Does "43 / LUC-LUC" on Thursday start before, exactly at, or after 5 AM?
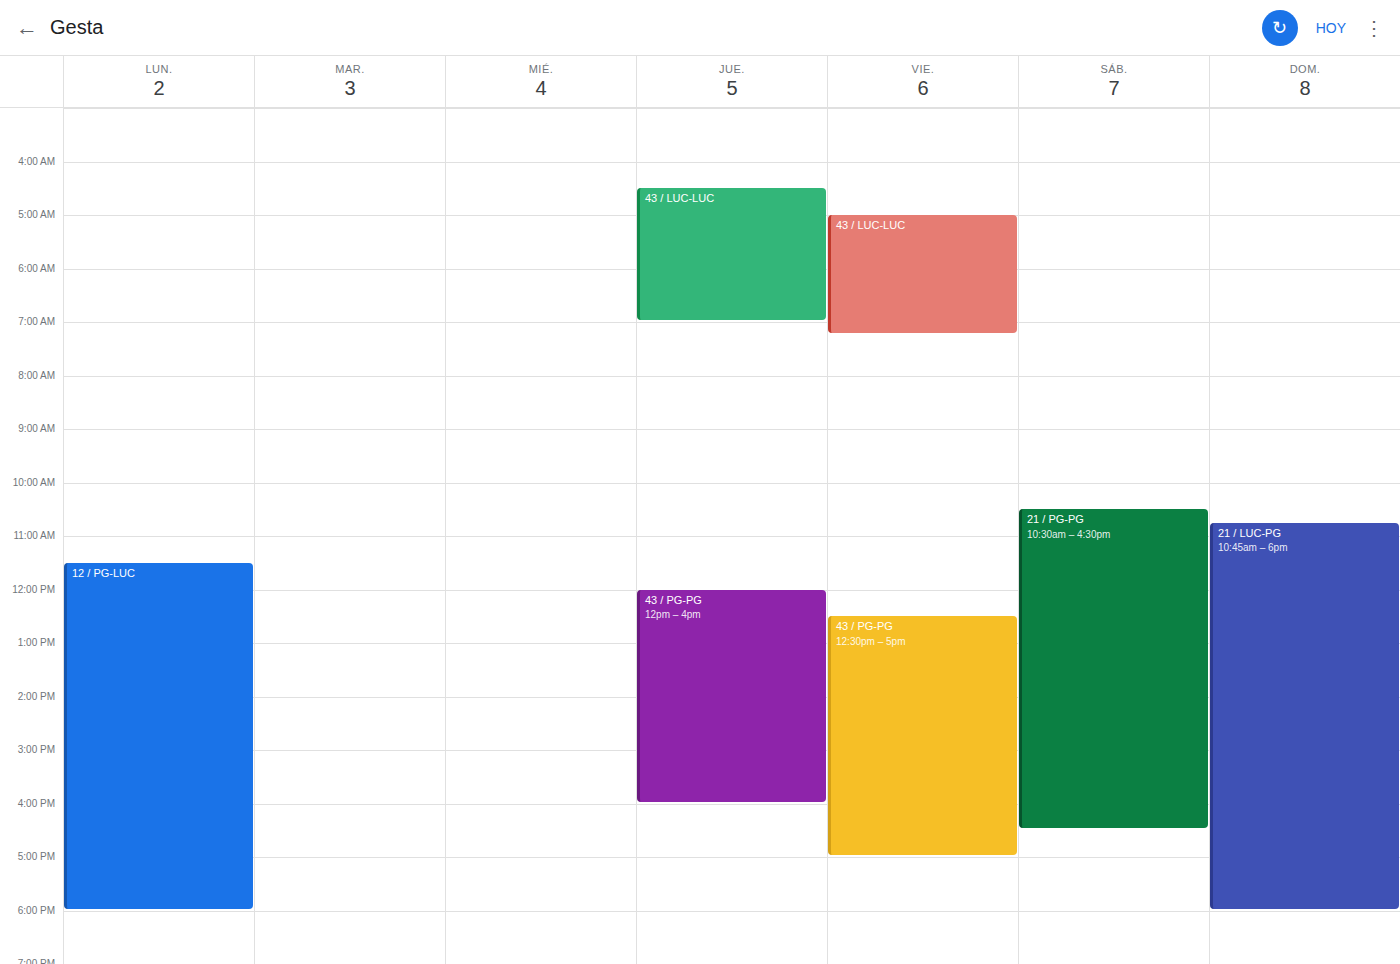
4:30 AM -- before 5 AM, 30 minutes above the 5 AM line.